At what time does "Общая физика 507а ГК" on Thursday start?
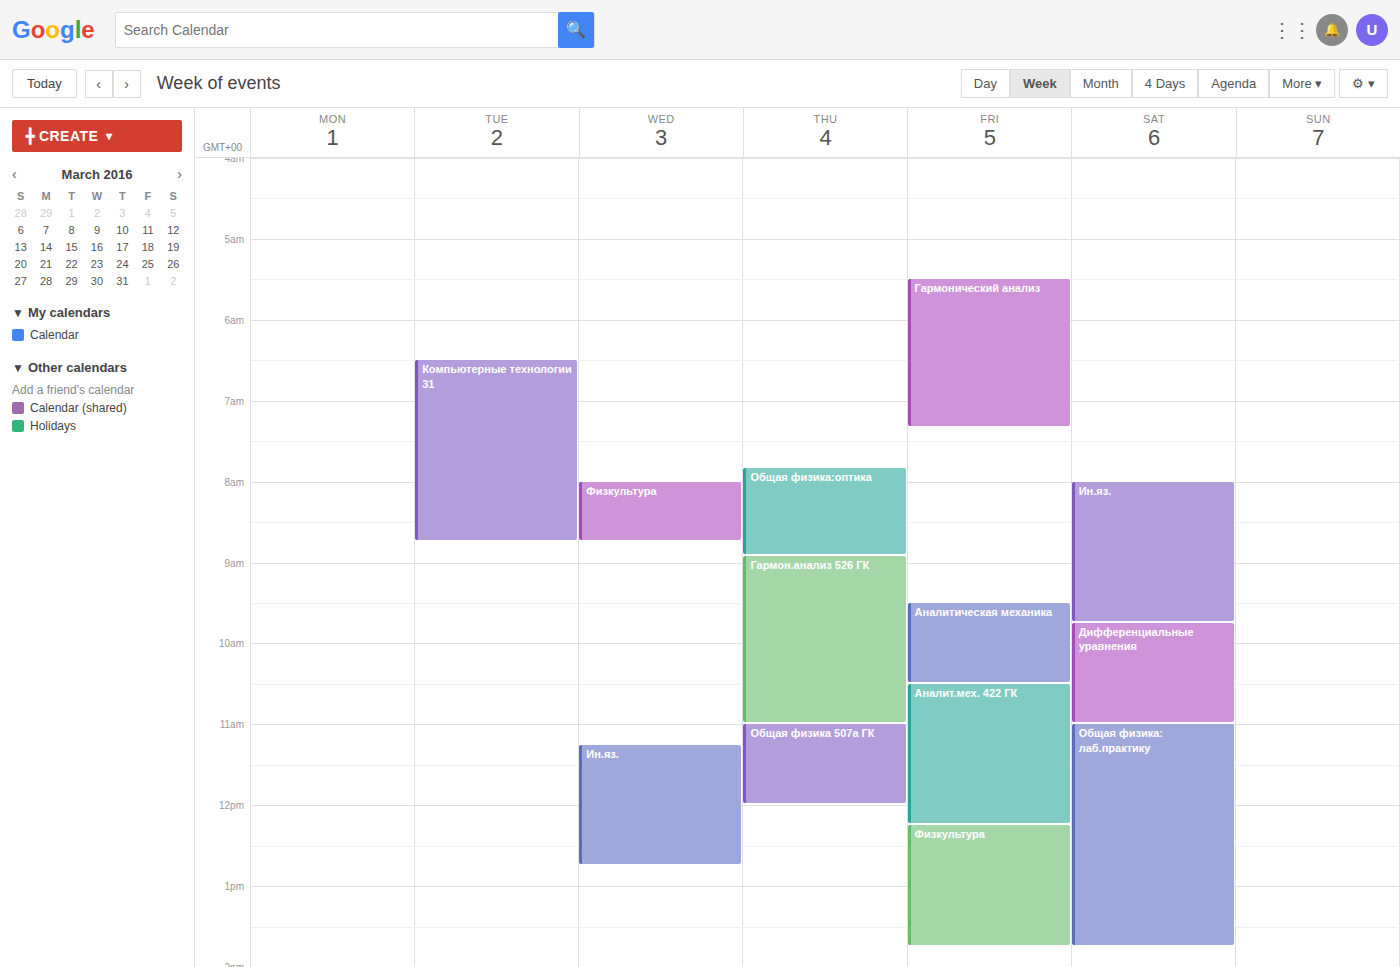
11:00 AM